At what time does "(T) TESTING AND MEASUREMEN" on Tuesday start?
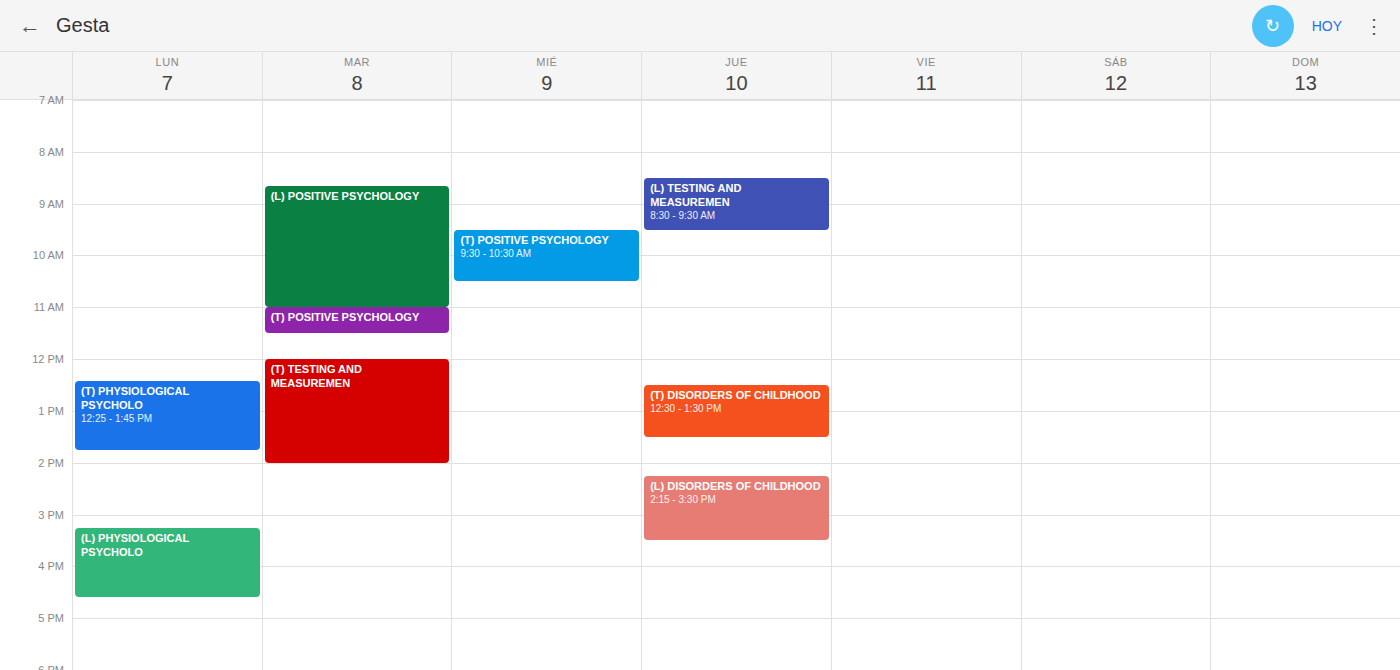
12:00 PM